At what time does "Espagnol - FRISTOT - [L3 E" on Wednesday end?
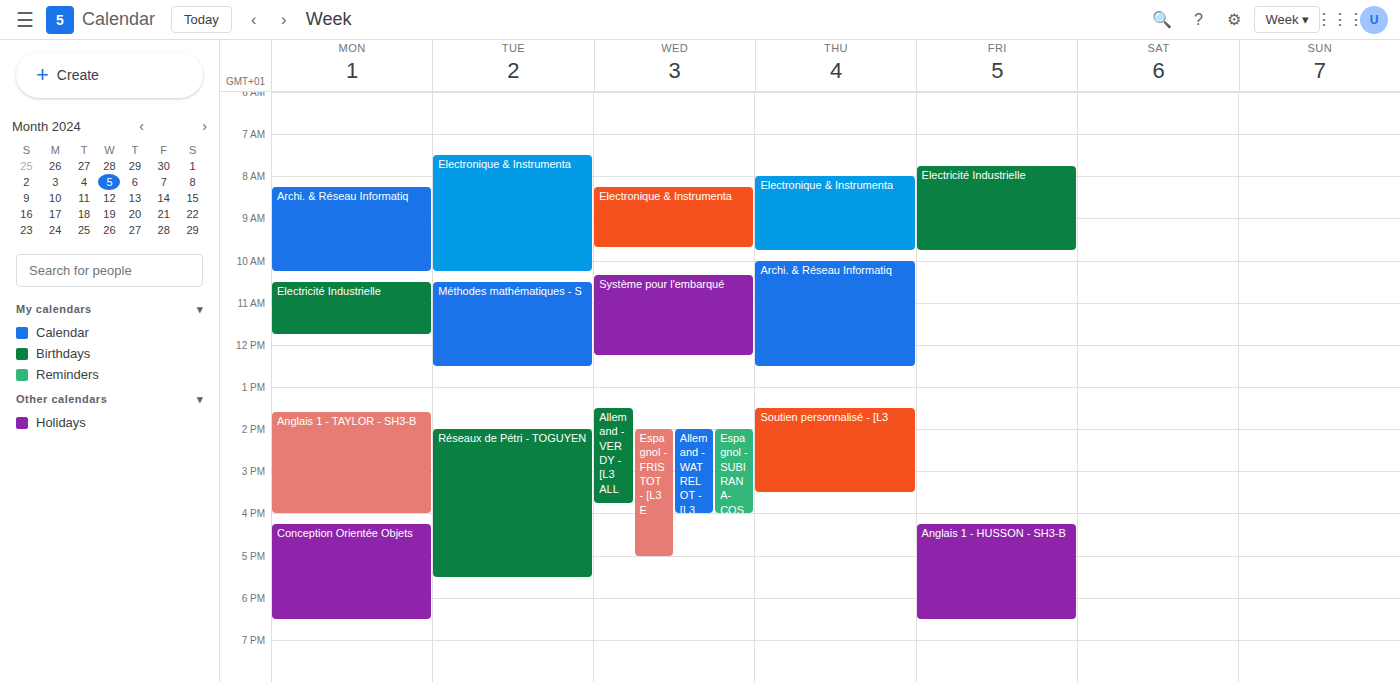
5:00 PM